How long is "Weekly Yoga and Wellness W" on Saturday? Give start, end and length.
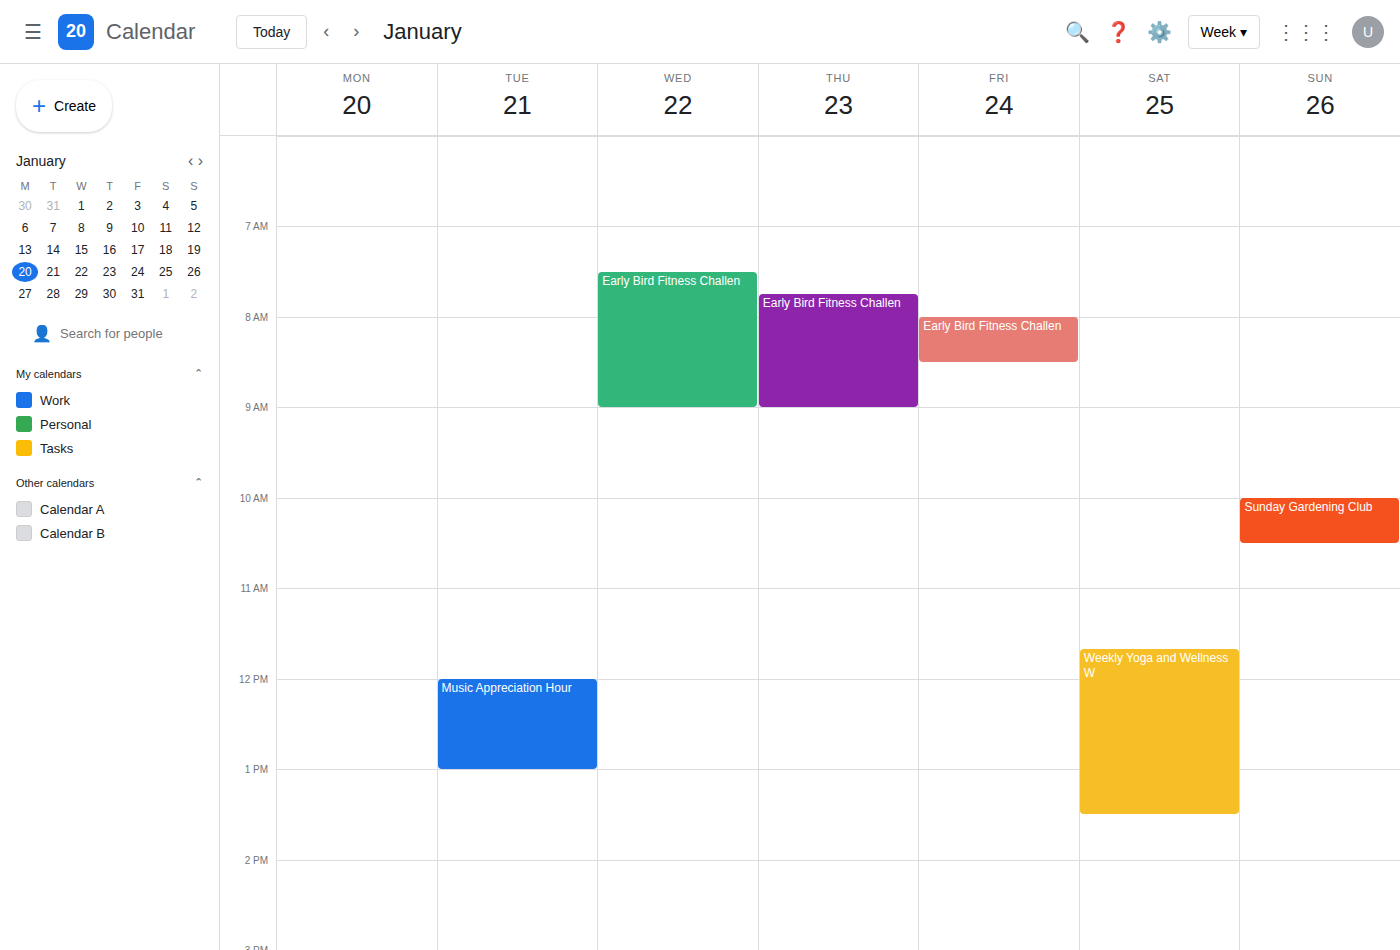
11:40 to 13:30, 1 hour 50 minutes